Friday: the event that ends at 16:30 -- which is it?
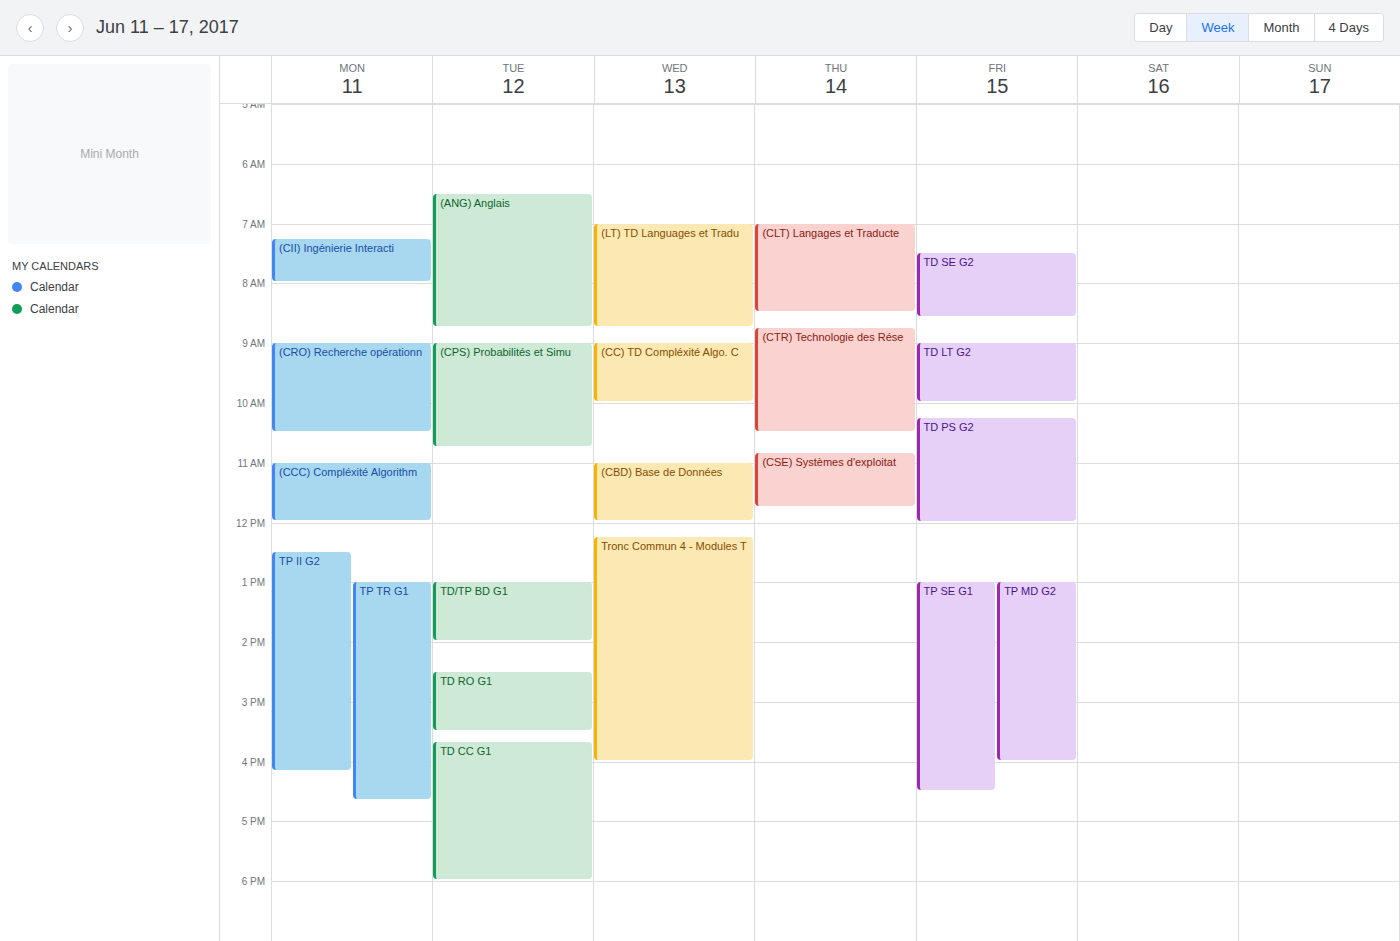
"TP SE G1"